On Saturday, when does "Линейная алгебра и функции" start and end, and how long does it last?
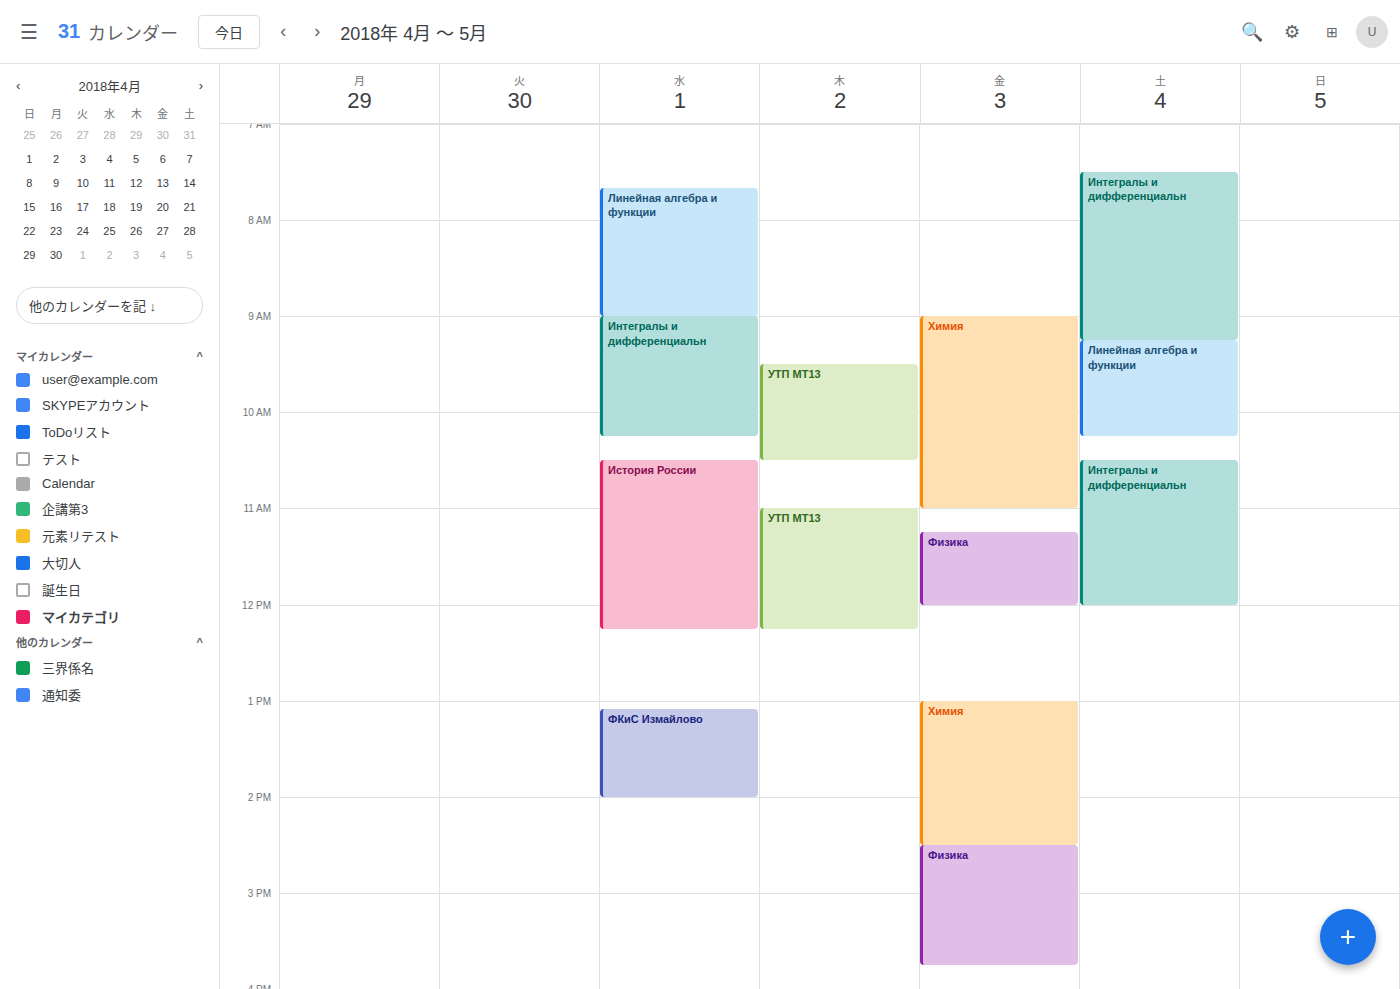
9:15 AM to 10:15 AM, 1 hour